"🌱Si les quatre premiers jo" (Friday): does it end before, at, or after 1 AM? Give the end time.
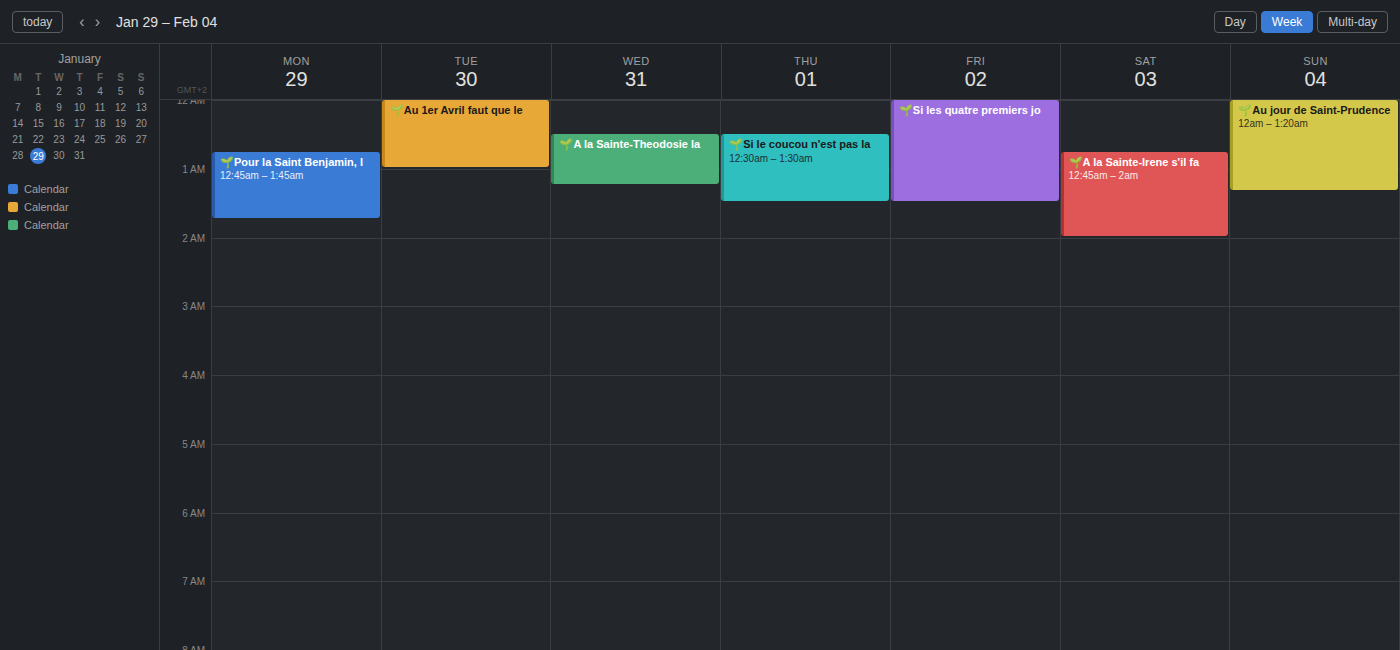
1:30 AM -- after 1 AM, 30 minutes below the 1 AM line.